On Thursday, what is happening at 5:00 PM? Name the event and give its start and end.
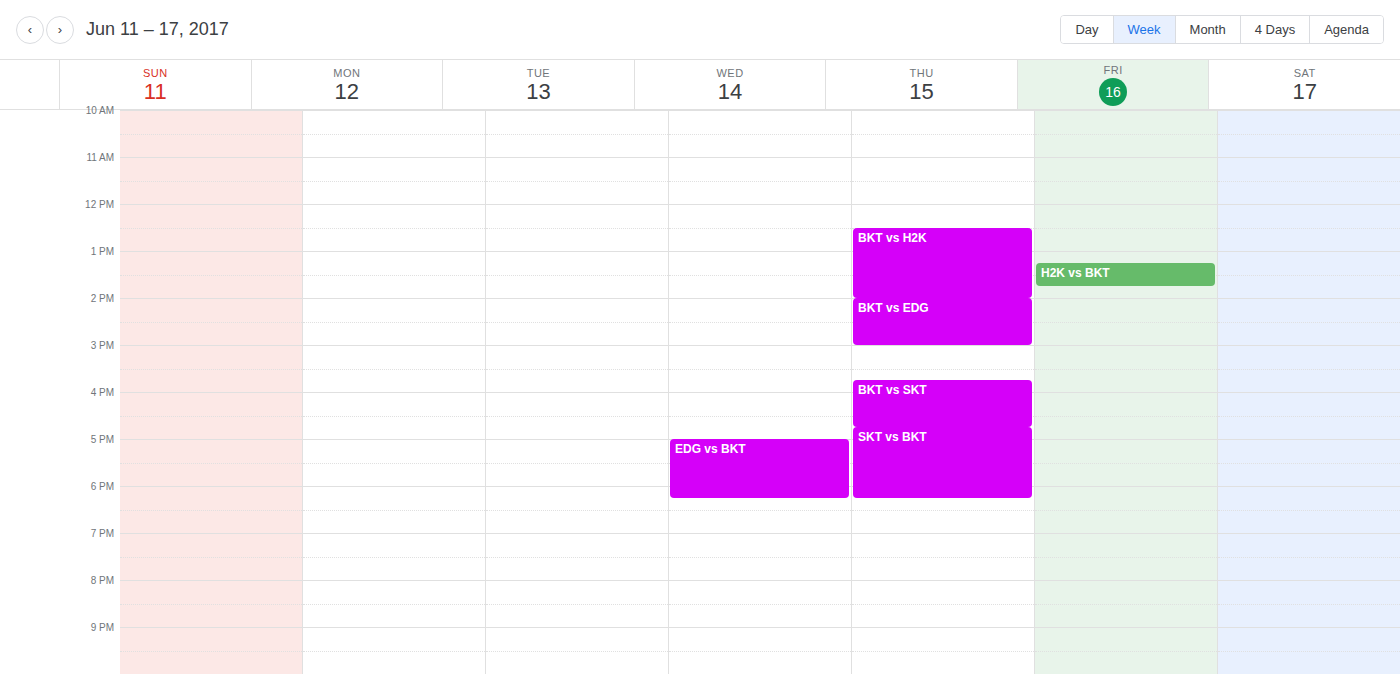
"SKT vs BKT", 4:45 PM to 6:15 PM